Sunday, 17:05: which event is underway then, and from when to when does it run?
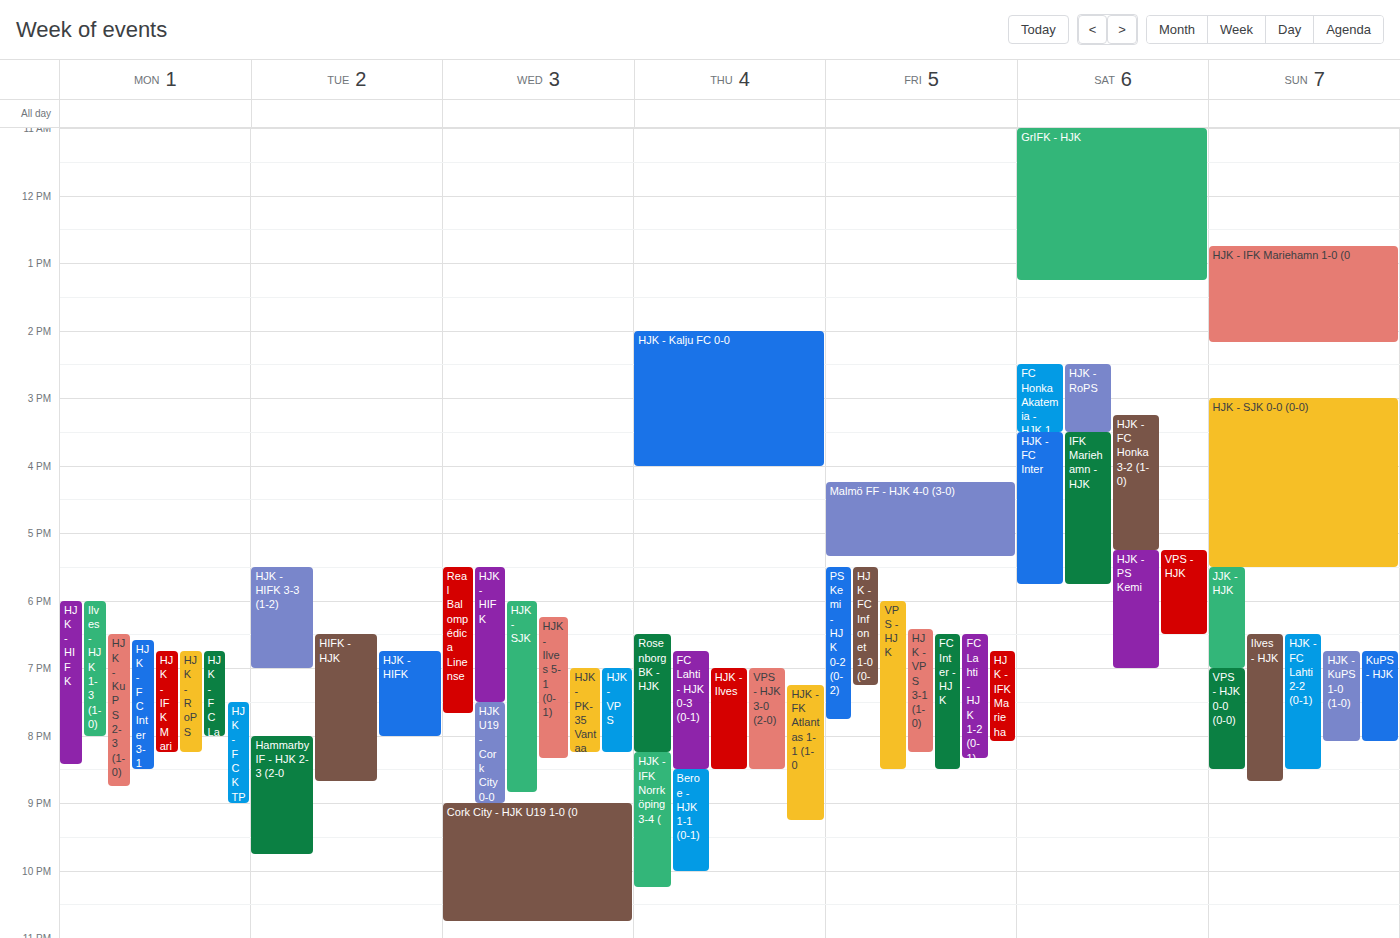
"HJK - SJK 0-0 (0-0)", 15:00 to 17:30